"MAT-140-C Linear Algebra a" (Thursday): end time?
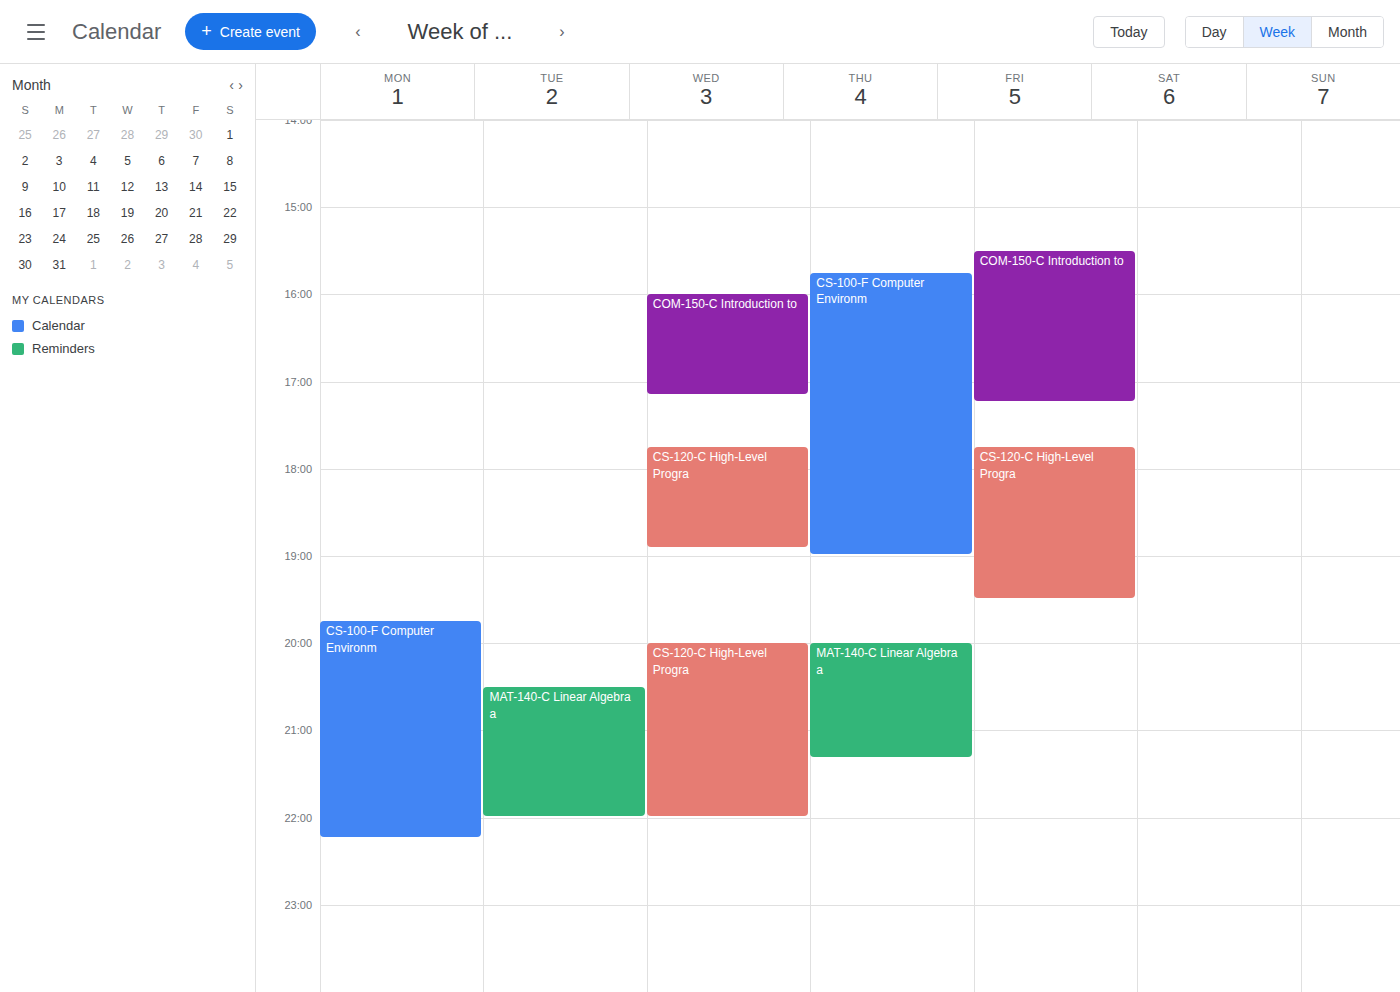
9:20 PM